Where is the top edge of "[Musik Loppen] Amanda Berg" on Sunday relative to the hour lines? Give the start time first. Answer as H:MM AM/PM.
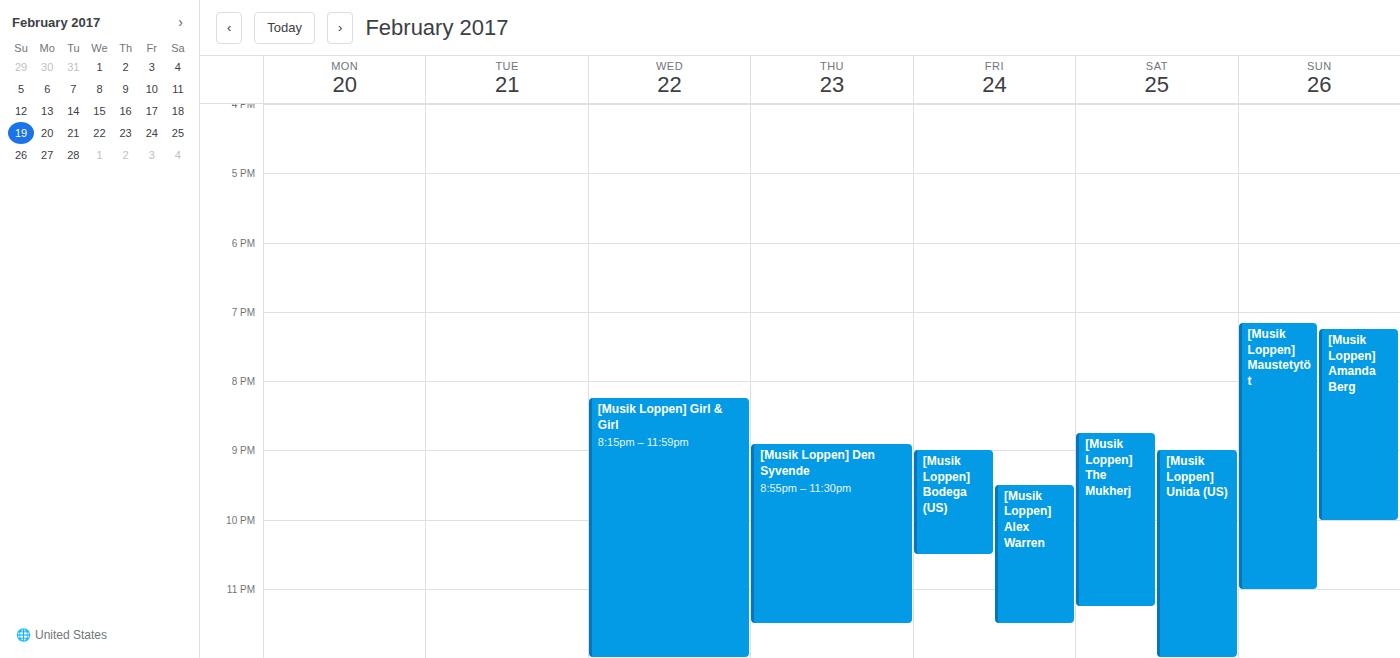
7:15 PM -- neither: a quarter of the way from the 7 PM line to the 8 PM line.